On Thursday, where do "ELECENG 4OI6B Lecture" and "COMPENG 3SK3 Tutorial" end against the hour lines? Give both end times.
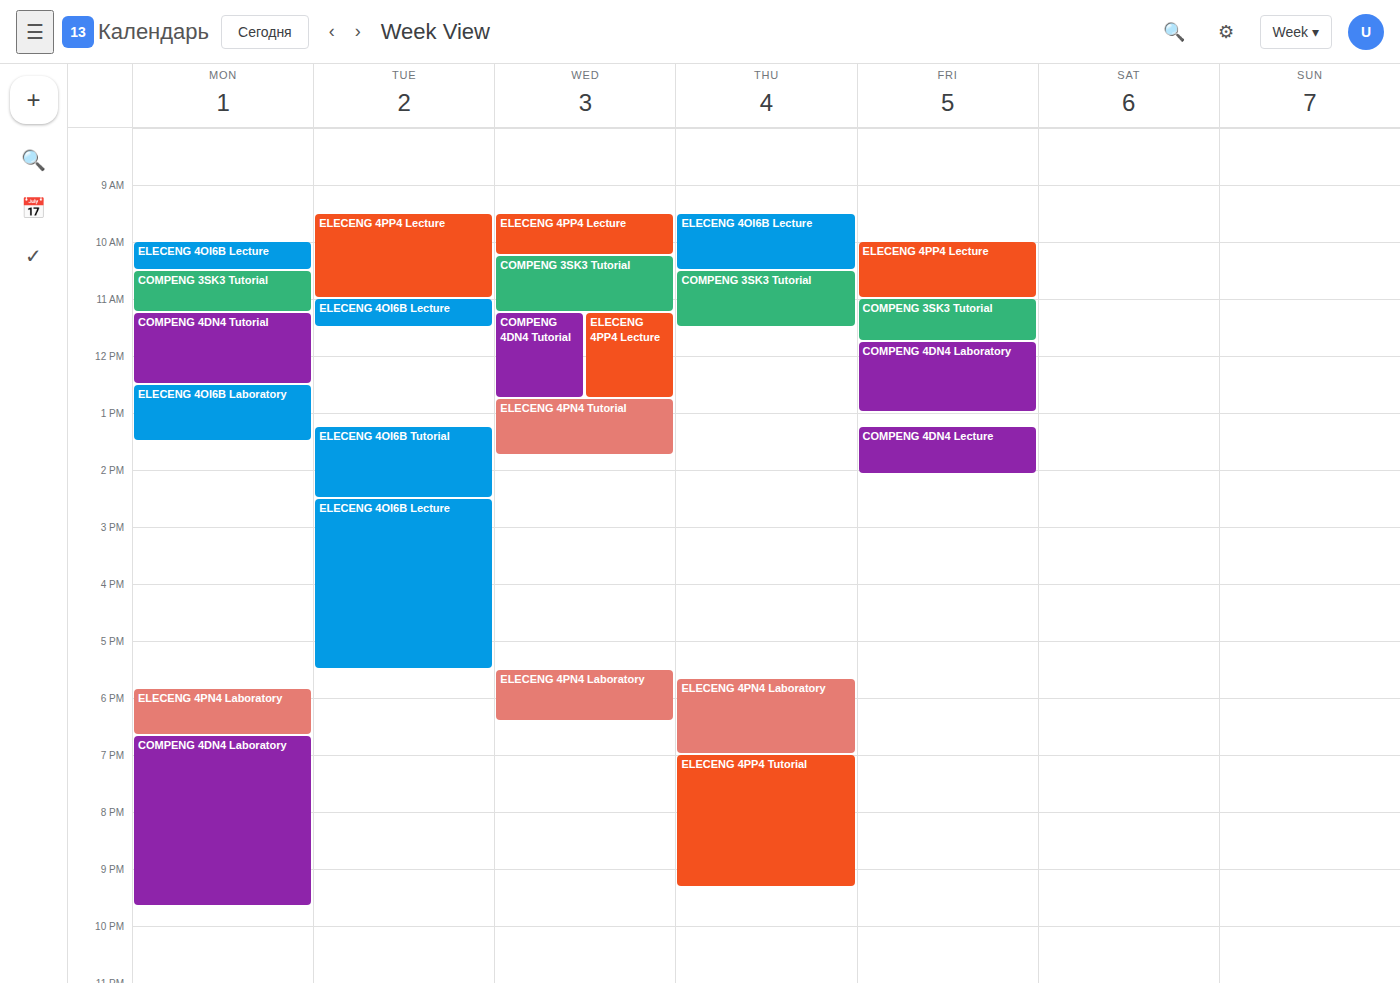
"ELECENG 4OI6B Lecture": 10:30 AM, halfway between the 10 AM and 11 AM lines. "COMPENG 3SK3 Tutorial": 11:30 AM, halfway between the 11 AM and 12 PM lines.